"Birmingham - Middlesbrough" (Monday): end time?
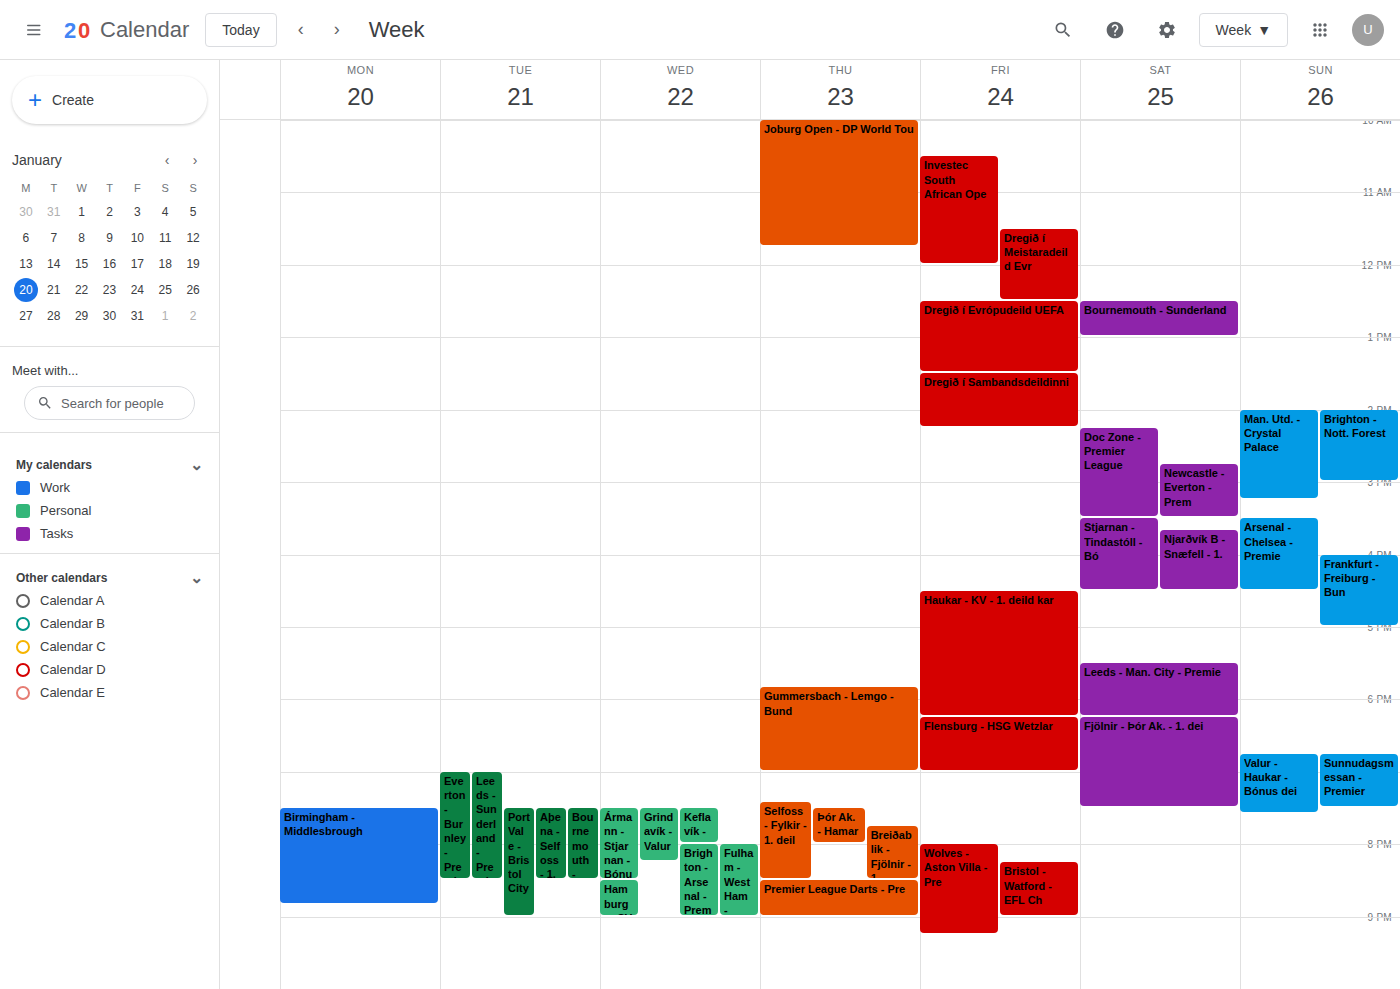
20:50